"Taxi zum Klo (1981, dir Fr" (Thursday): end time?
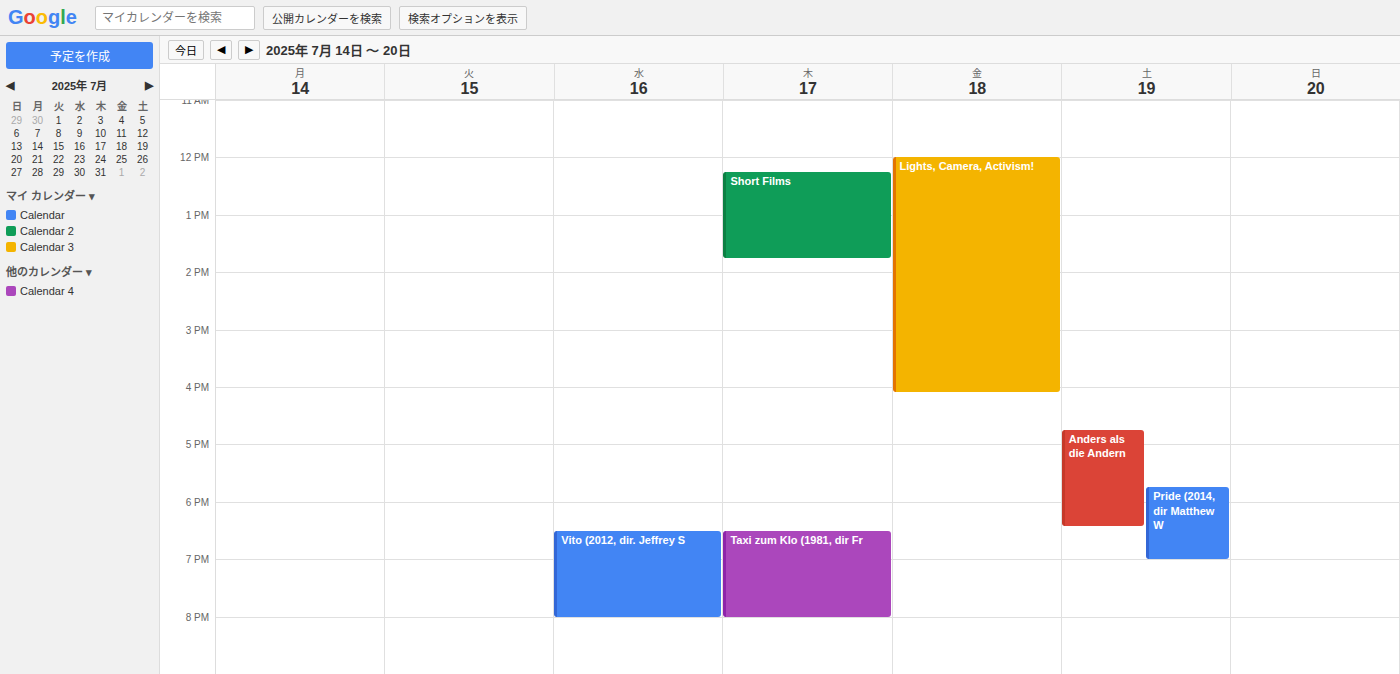
8:00 PM